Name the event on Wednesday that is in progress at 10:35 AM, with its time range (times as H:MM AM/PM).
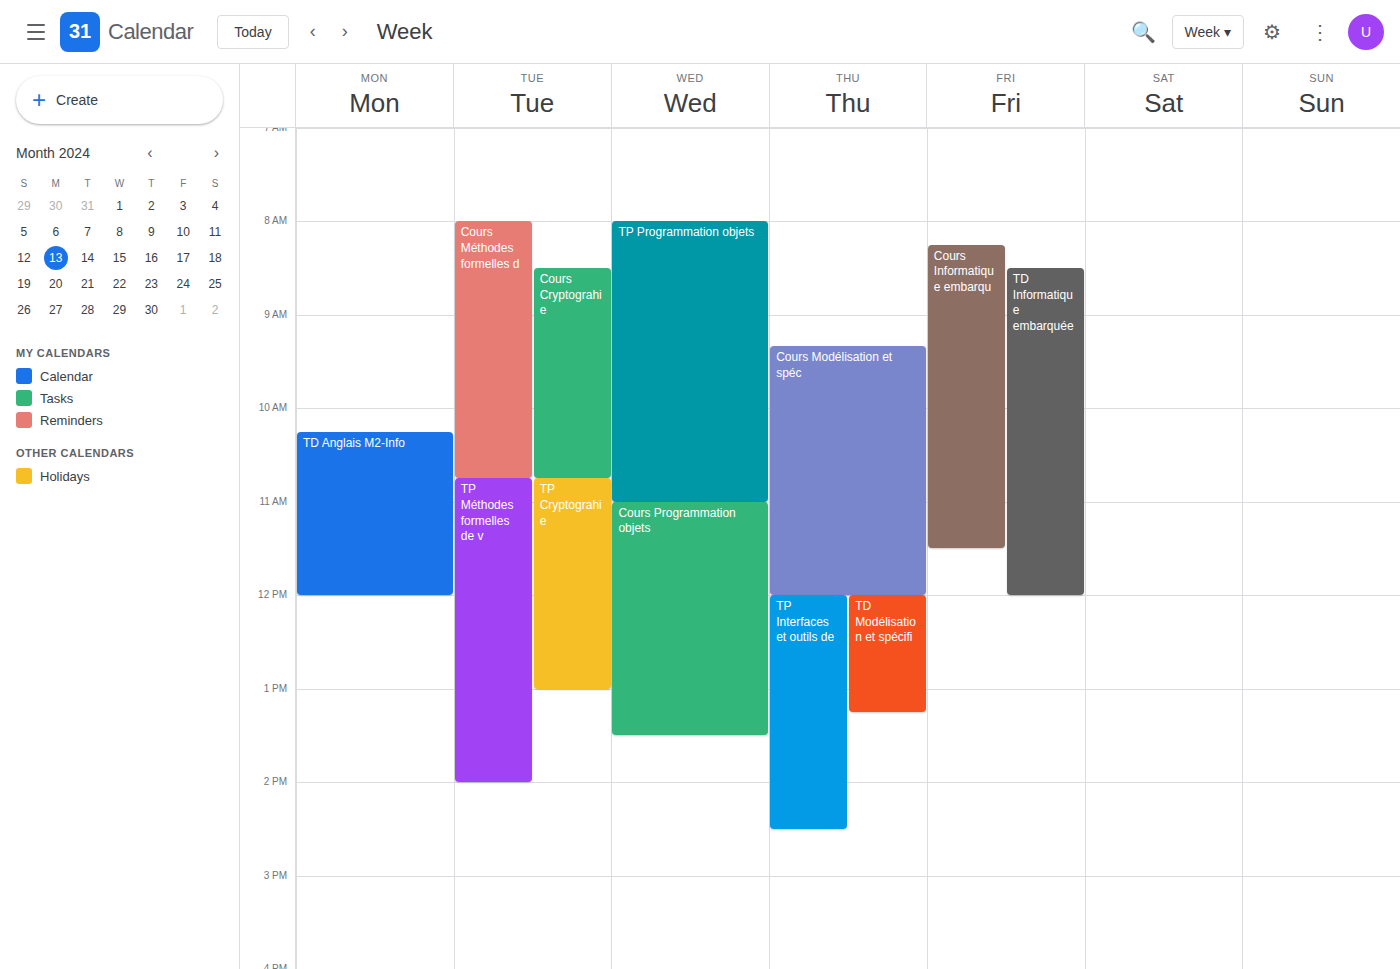
"TP Programmation objets", 8:00 AM to 11:00 AM